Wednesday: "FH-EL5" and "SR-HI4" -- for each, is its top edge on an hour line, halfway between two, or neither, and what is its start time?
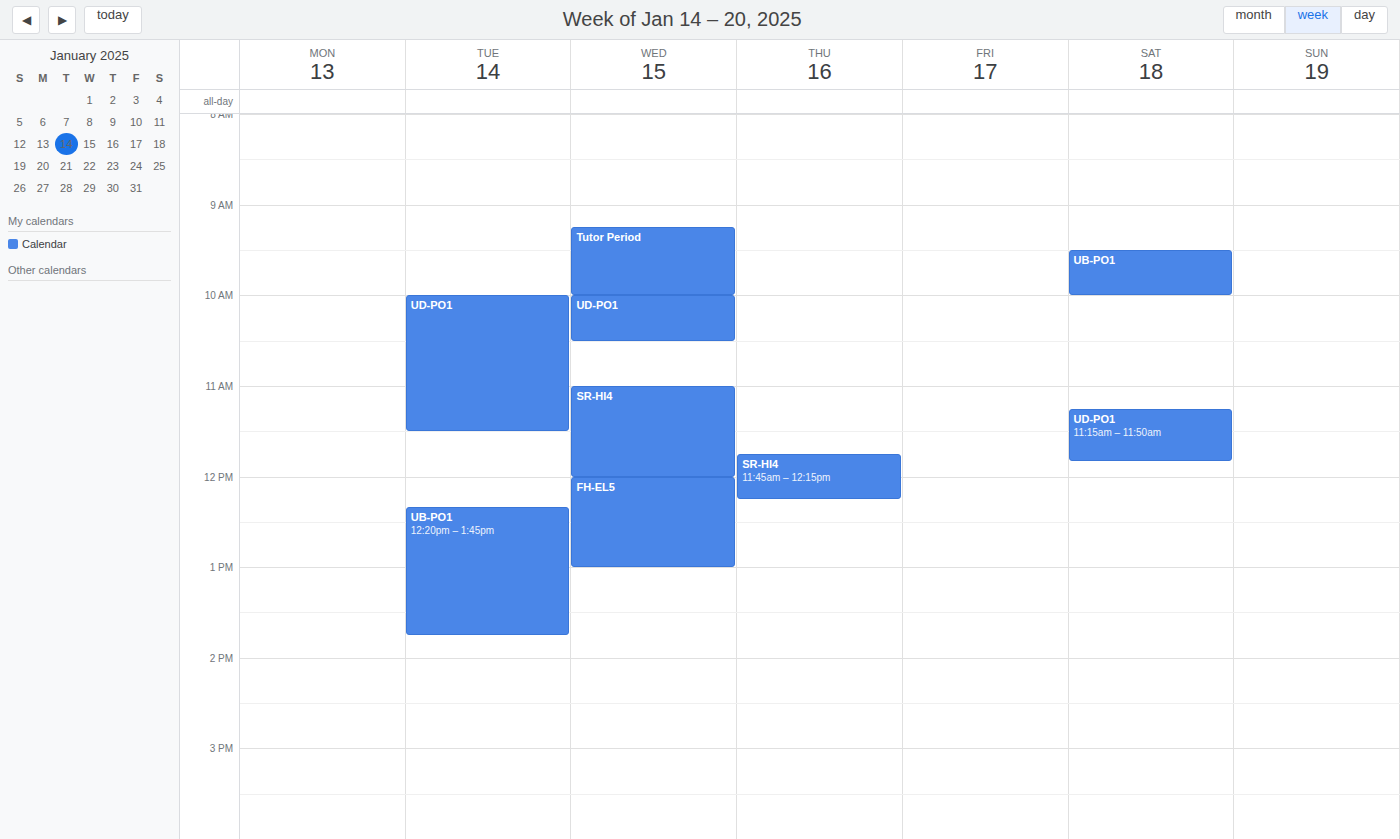
"FH-EL5": 12:00, exactly on the 12:00 line. "SR-HI4": 11:00, exactly on the 11:00 line.